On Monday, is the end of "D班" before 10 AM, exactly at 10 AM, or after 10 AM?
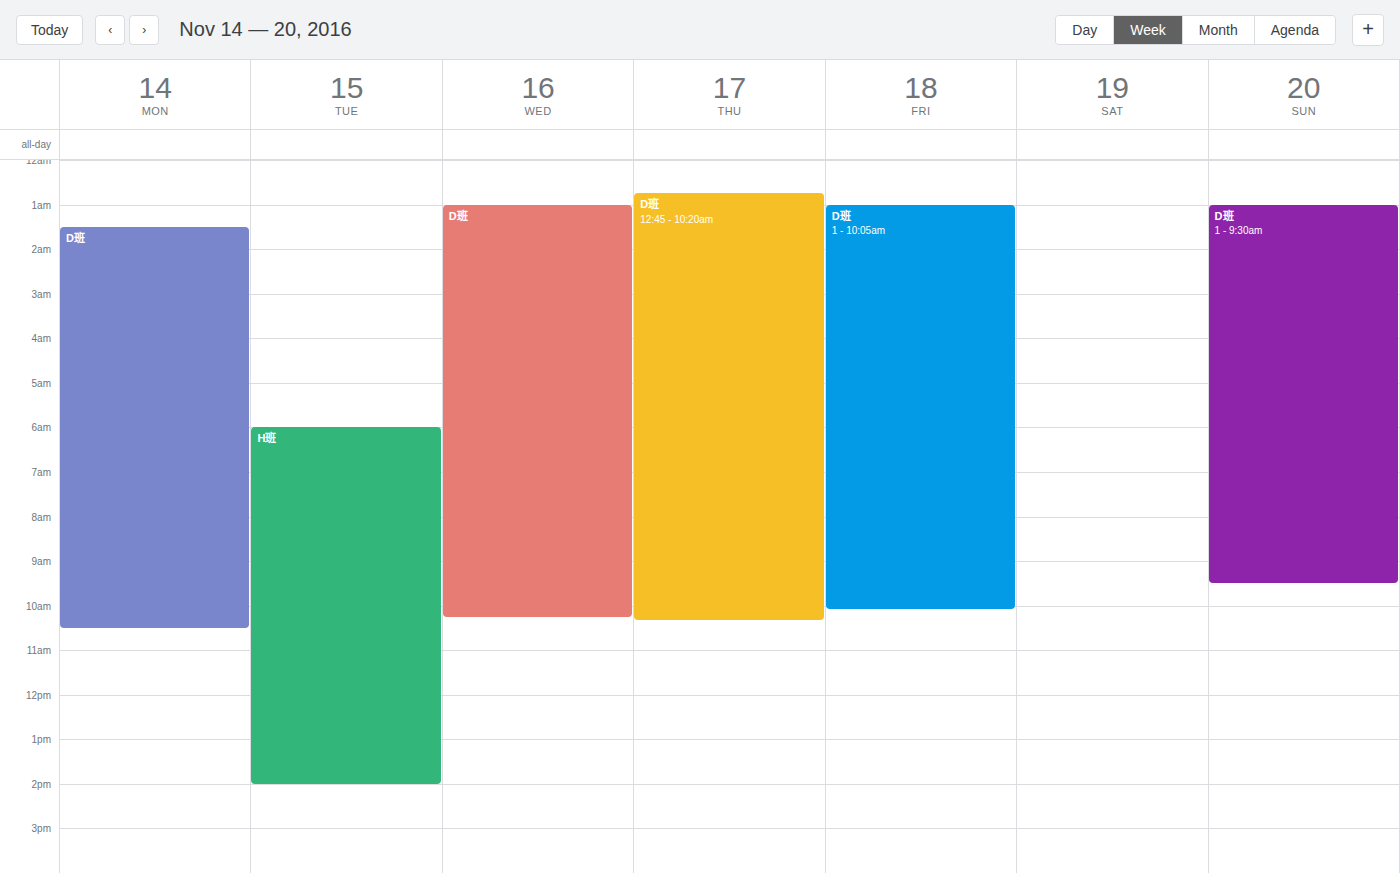
10:30 AM -- after 10 AM, 30 minutes below the 10 AM line.